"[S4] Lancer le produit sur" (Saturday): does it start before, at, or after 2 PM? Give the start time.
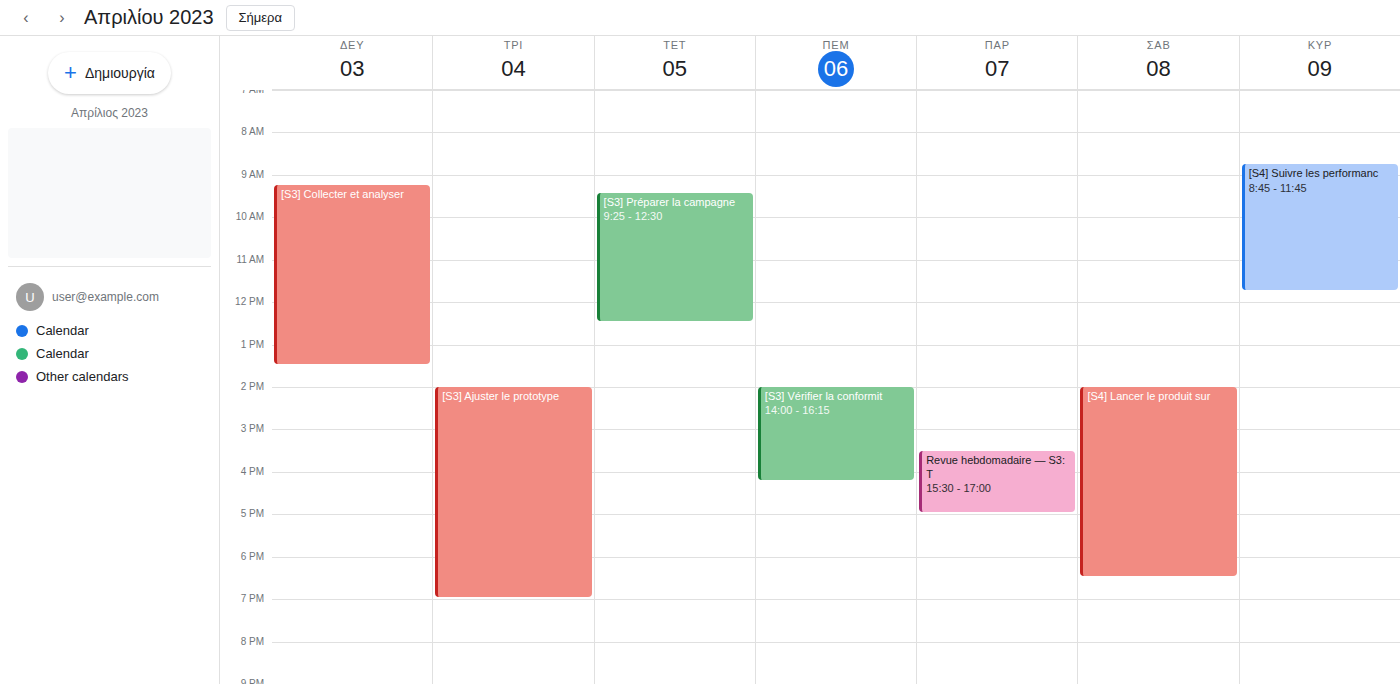
2:00 PM -- exactly at 2 PM, on the 2 PM line.